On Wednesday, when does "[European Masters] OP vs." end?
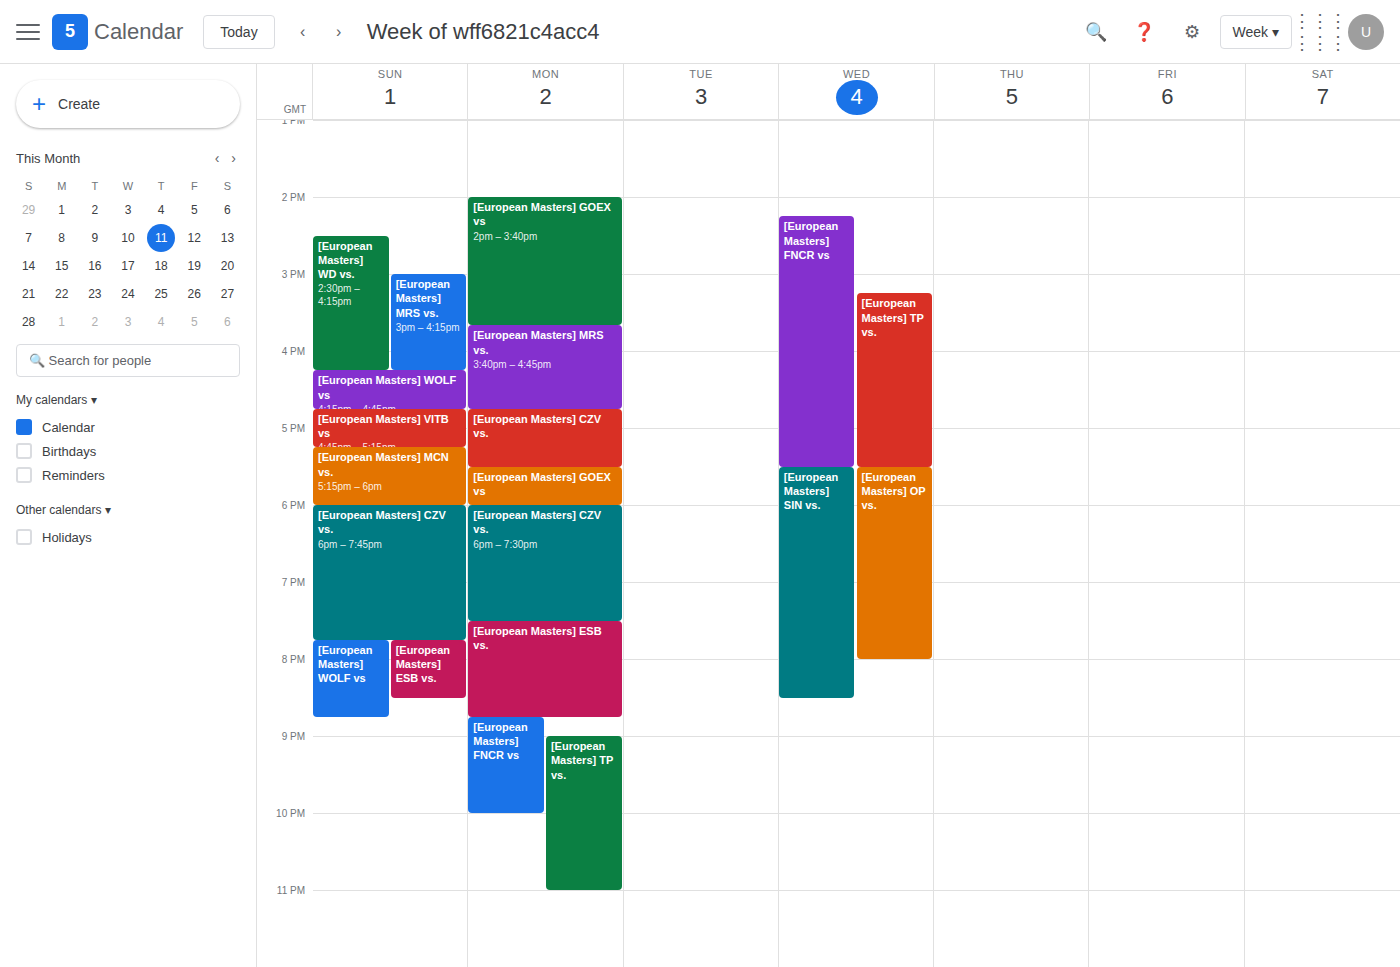
8:00 PM